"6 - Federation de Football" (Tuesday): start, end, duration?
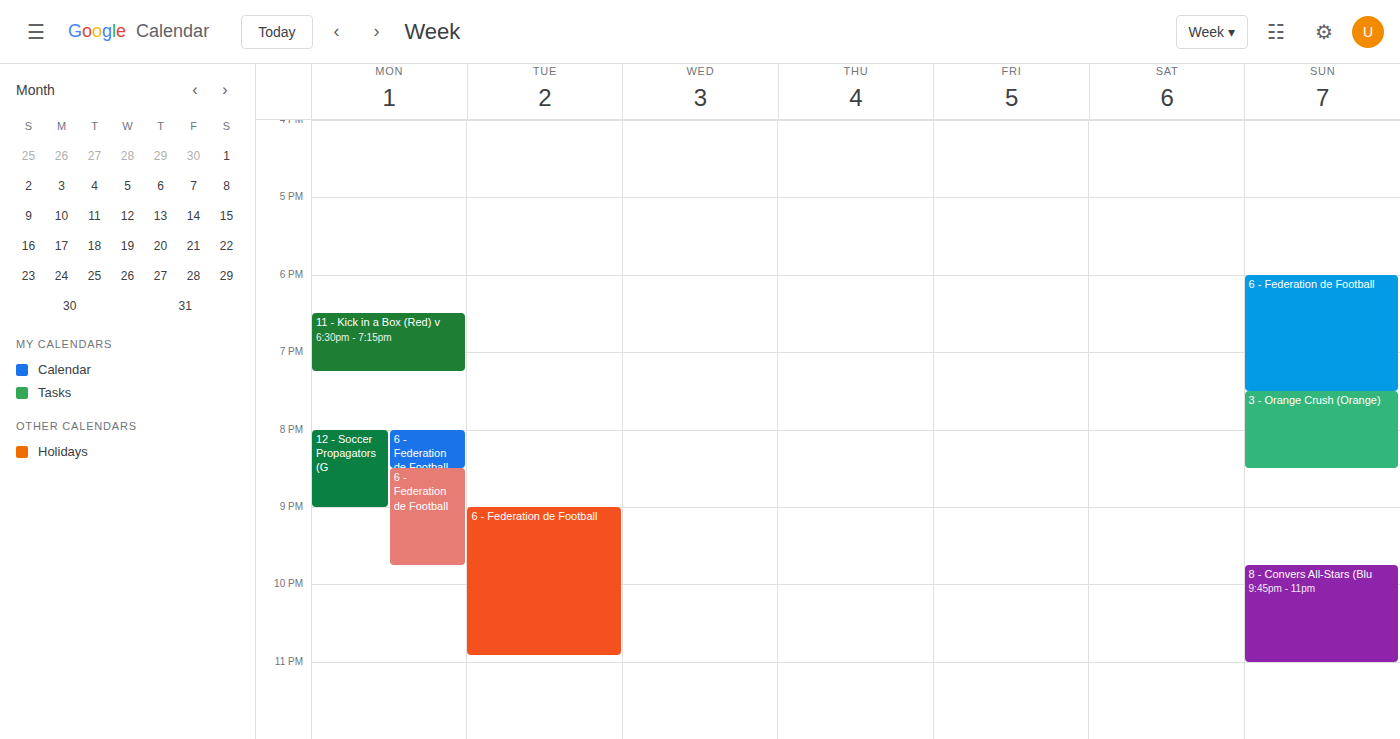
9:00 PM to 10:55 PM, 1 hour 55 minutes